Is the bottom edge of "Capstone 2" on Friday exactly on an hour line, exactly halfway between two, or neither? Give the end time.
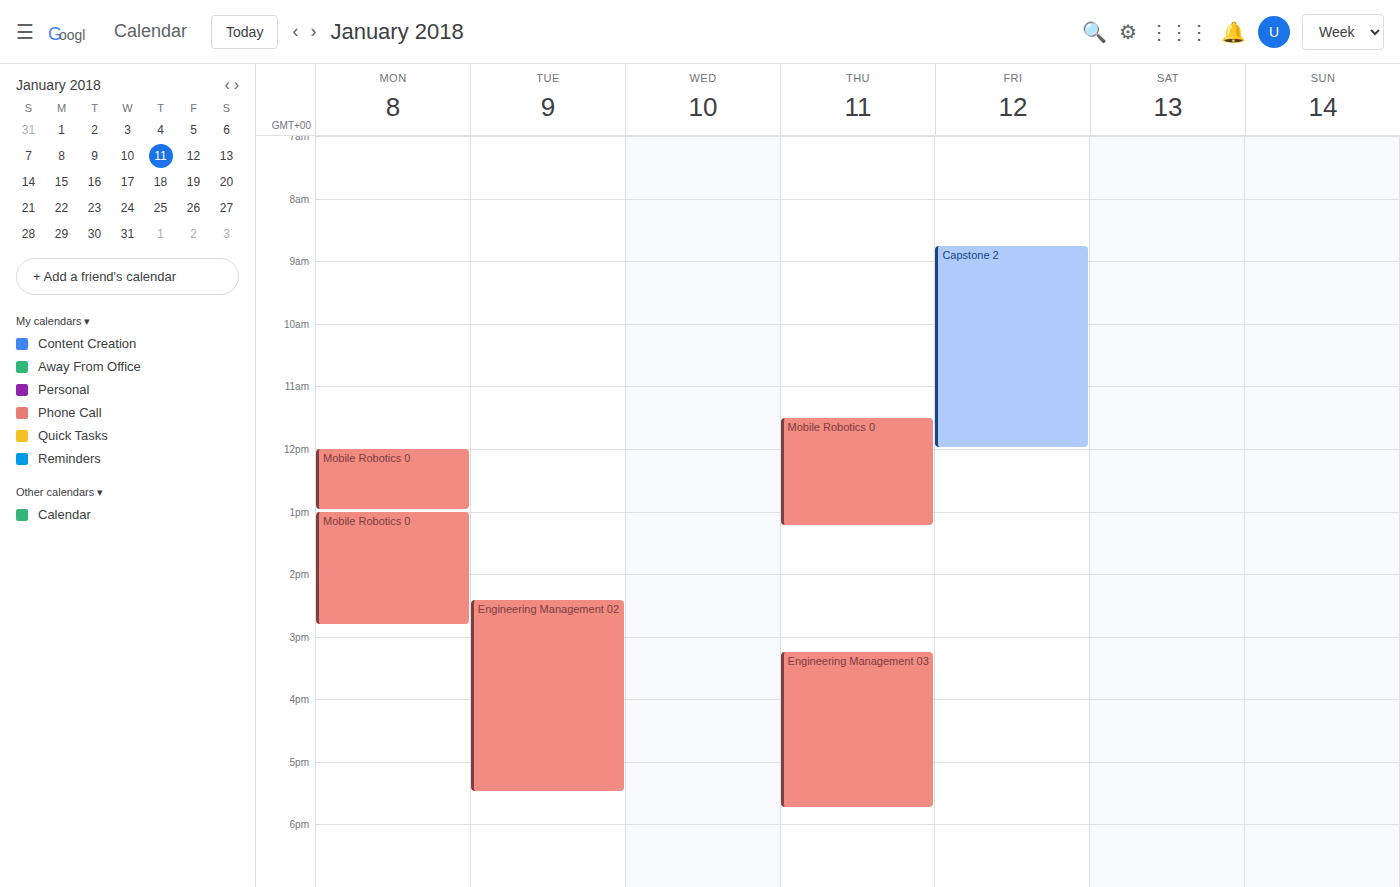
12:00 PM -- exactly on the 12 PM line.